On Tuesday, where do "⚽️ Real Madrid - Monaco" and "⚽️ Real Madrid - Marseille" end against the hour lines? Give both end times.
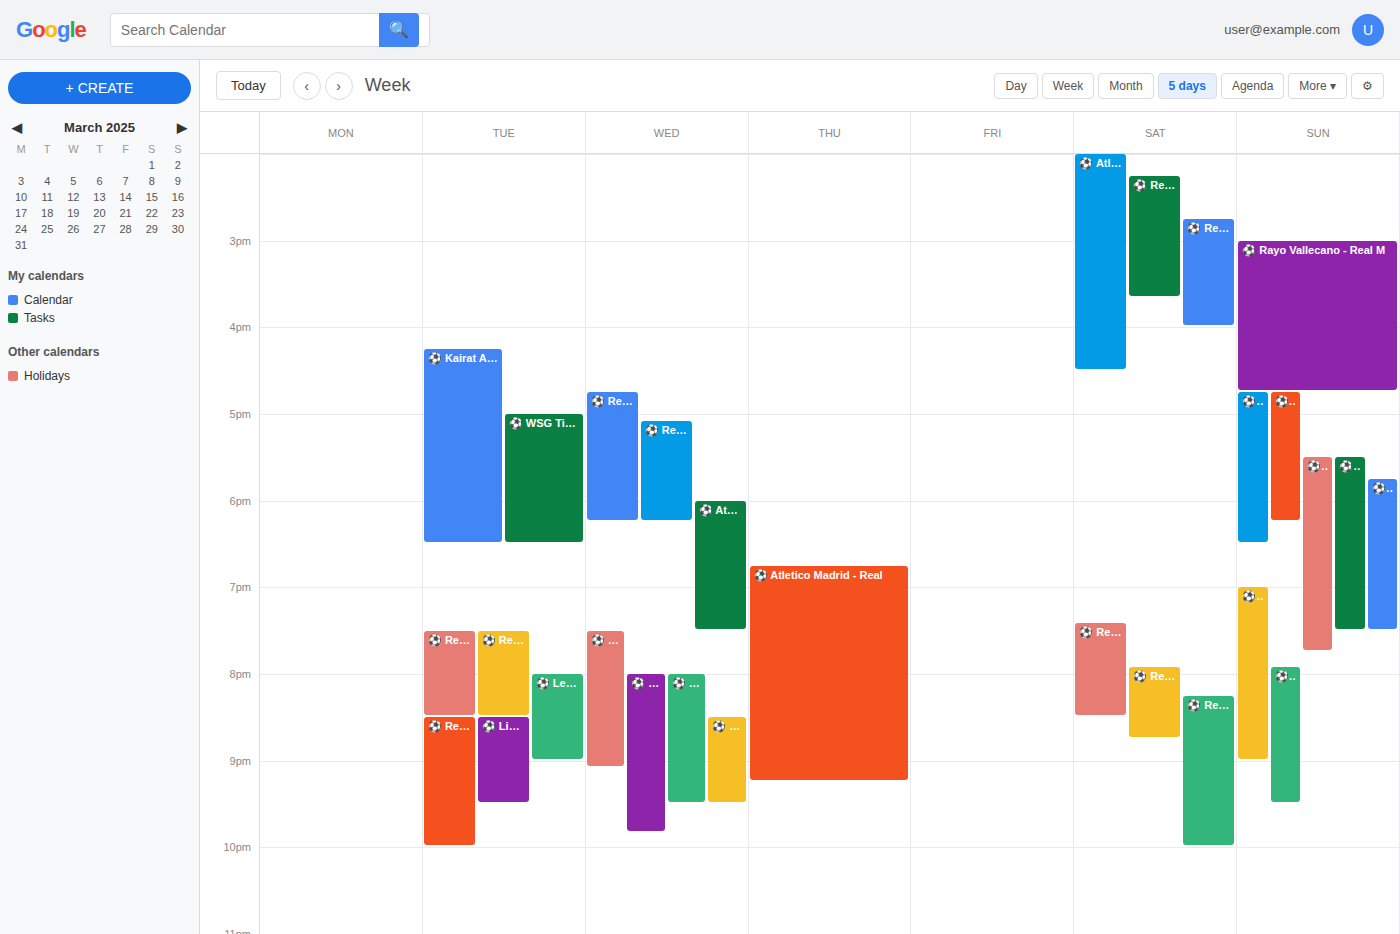
"⚽️ Real Madrid - Monaco": 10:00 PM, exactly on the 10 PM line. "⚽️ Real Madrid - Marseille": 8:30 PM, halfway between the 8 PM and 9 PM lines.